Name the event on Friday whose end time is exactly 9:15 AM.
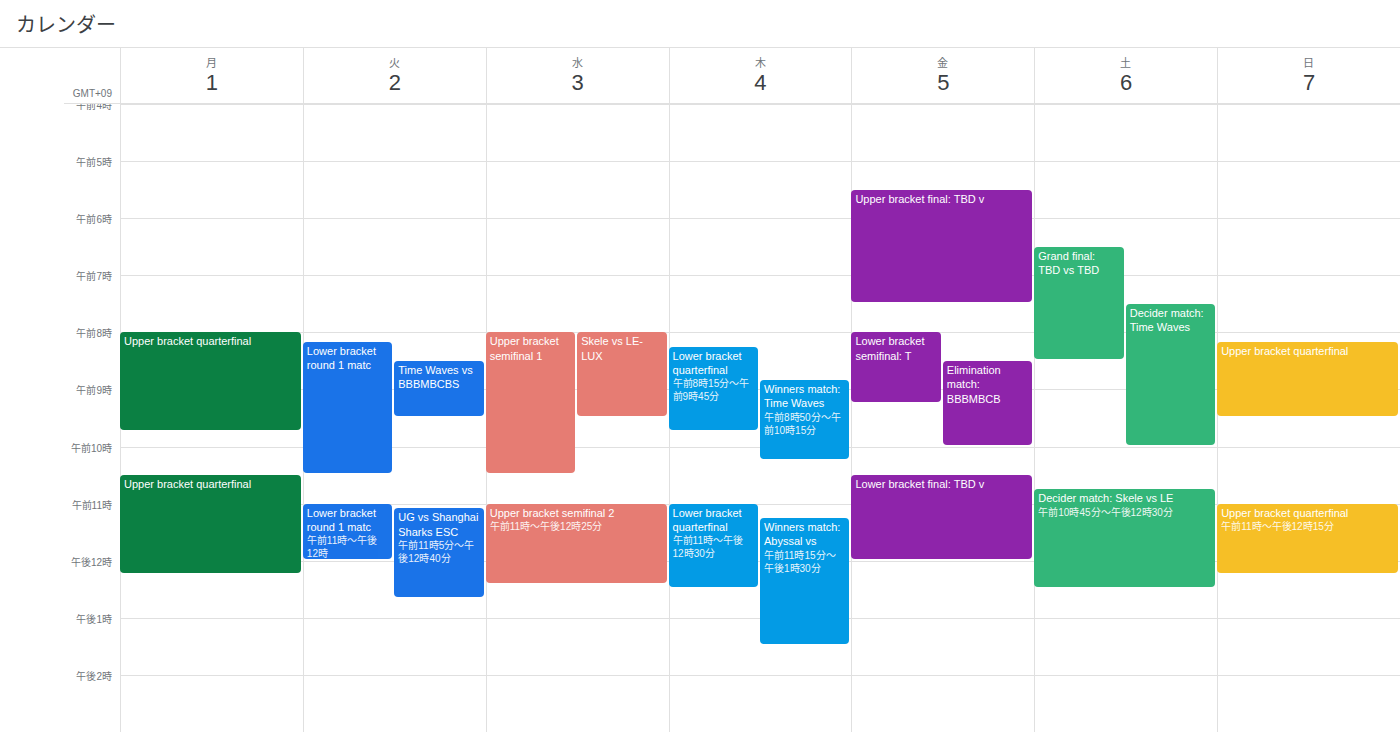
"Lower bracket semifinal: T"